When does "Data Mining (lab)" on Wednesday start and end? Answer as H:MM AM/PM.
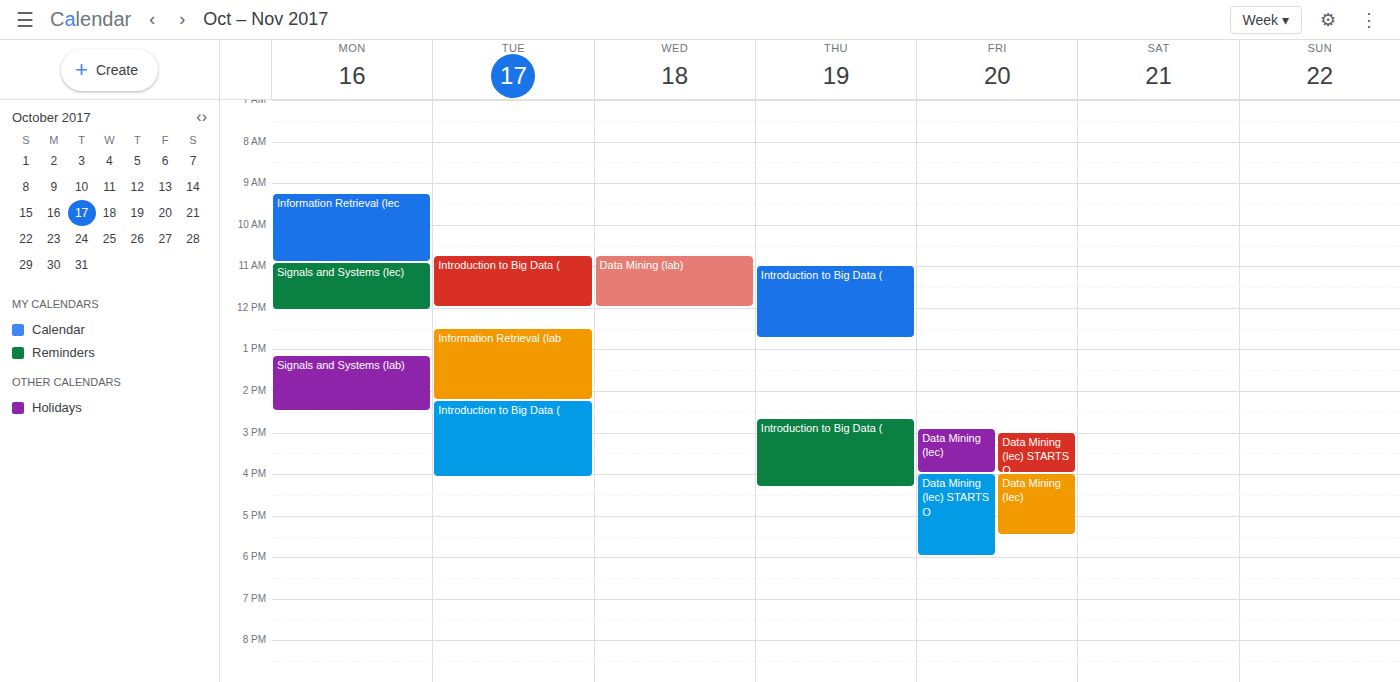
10:45 AM to 12:00 PM